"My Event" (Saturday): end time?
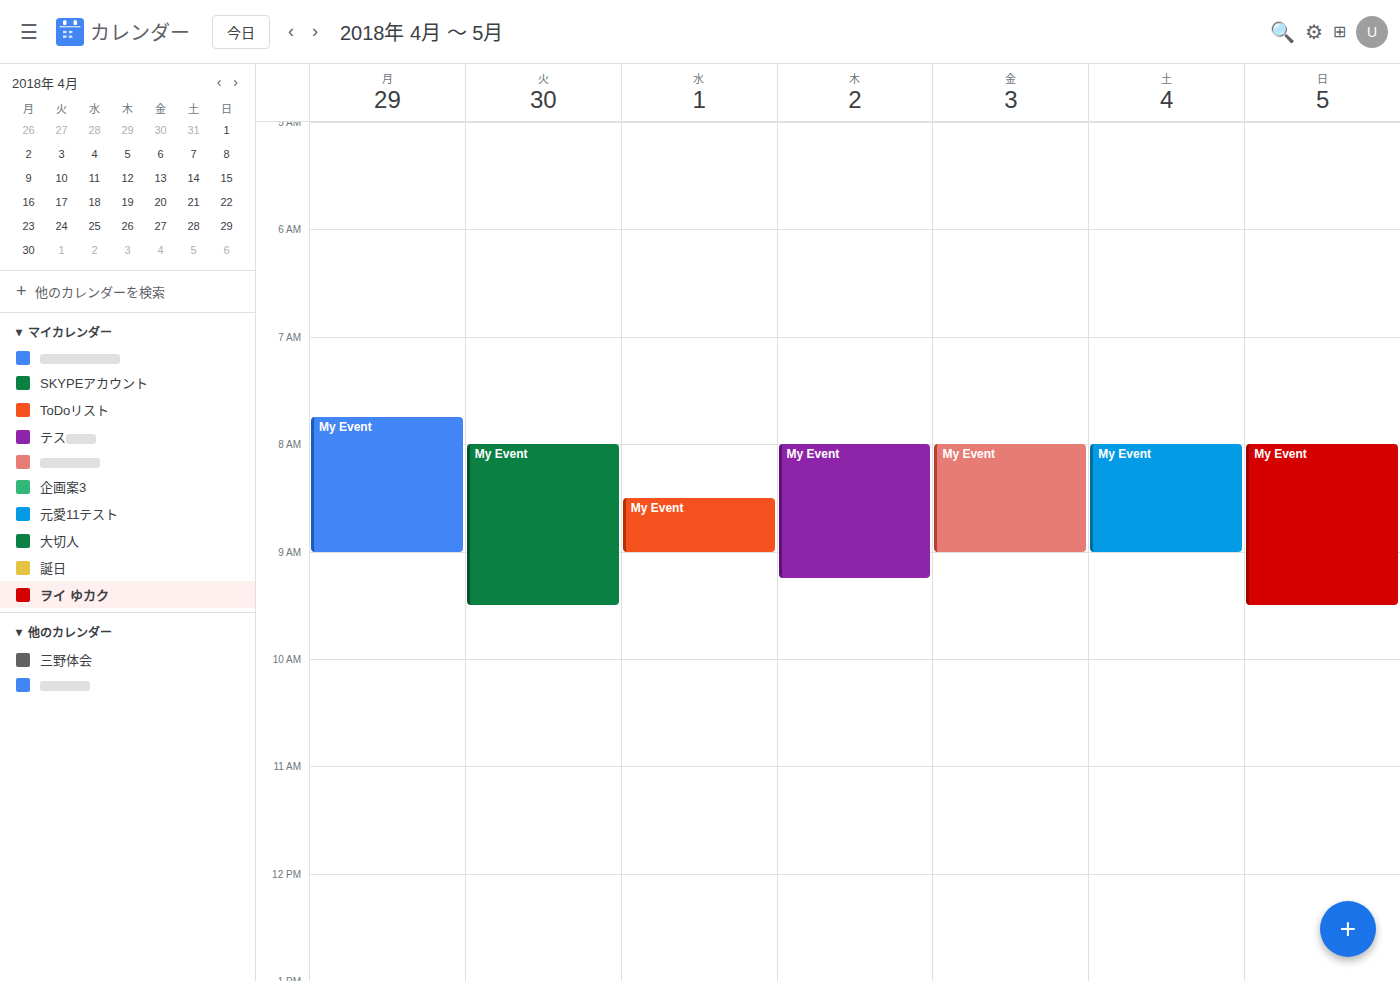
9:00 AM